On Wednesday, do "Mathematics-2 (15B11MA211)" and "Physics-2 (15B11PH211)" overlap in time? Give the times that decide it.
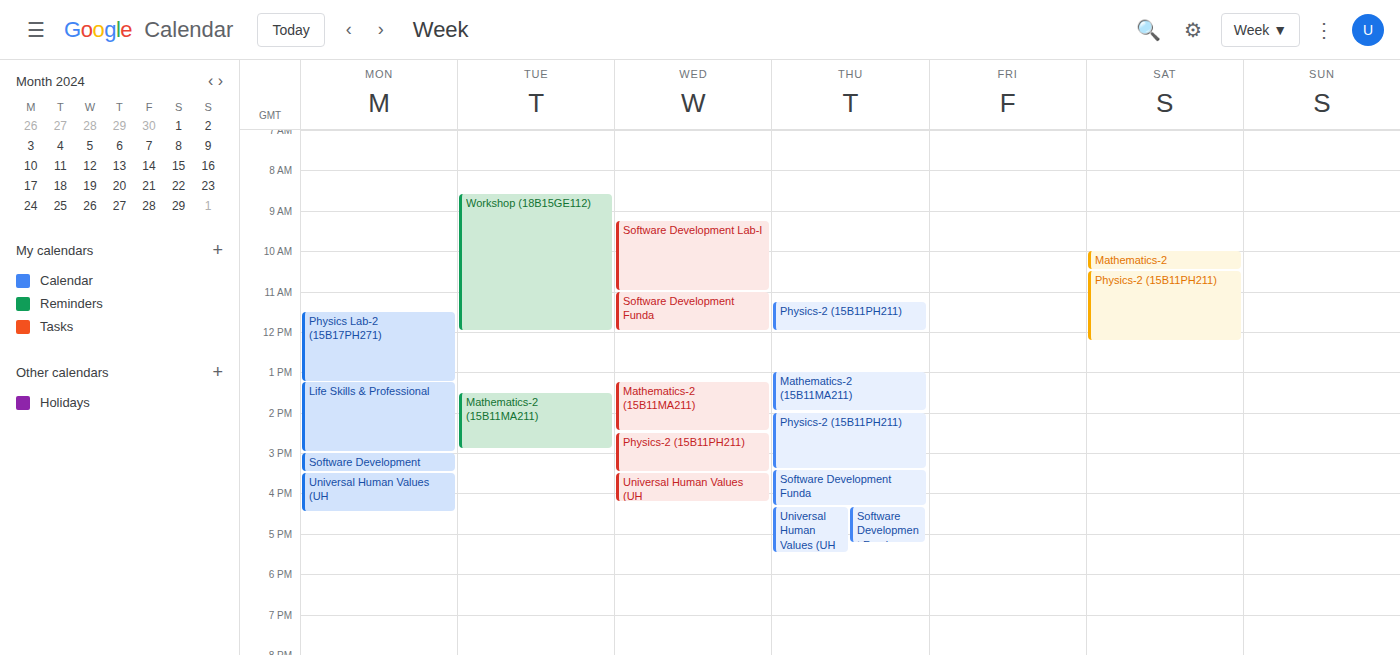
"Mathematics-2 (15B11MA211)" ends at 2:30 PM, exactly when "Physics-2 (15B11PH211)" starts -- they touch but do not overlap.